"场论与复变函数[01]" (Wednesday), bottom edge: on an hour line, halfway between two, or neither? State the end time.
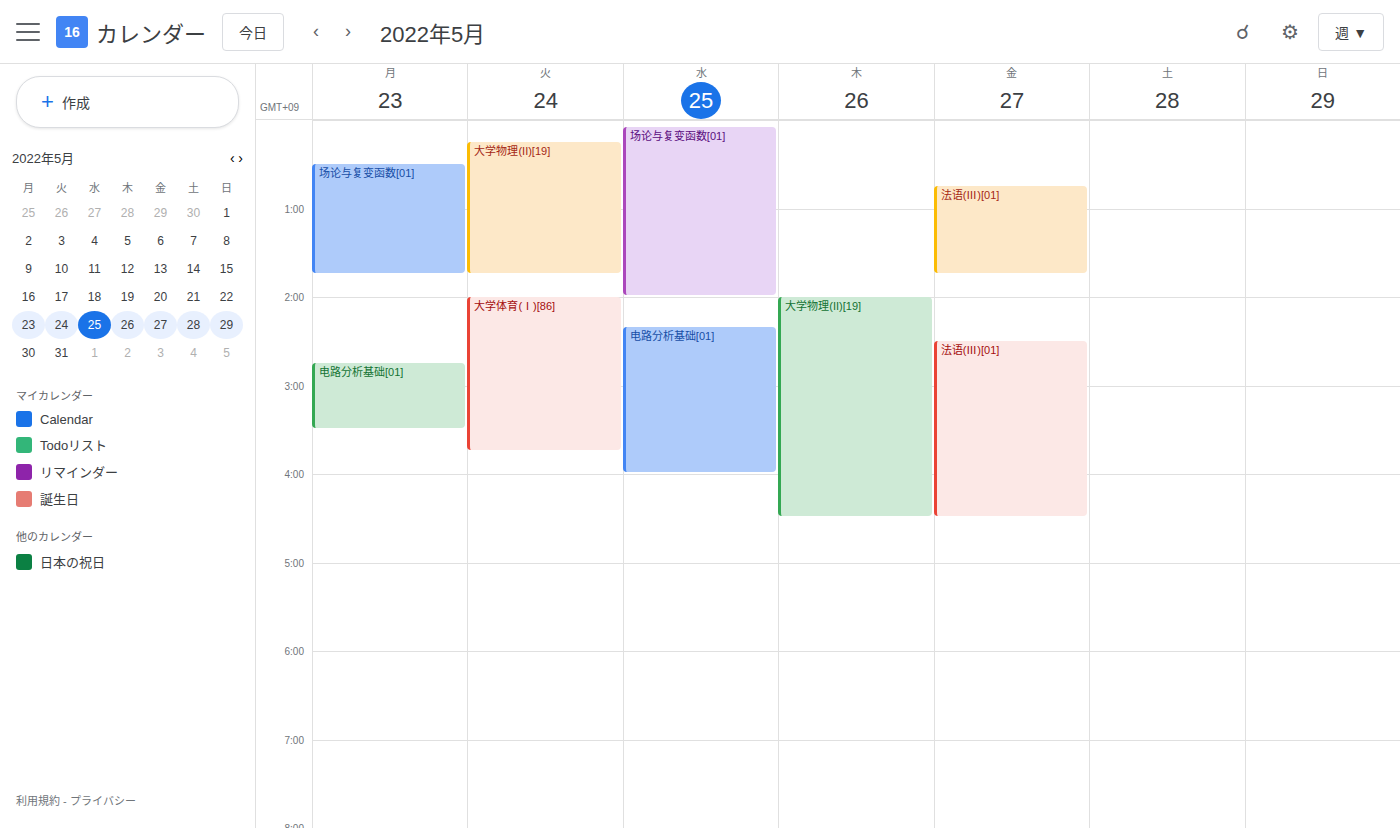
2:00 AM -- exactly on the 2 AM line.